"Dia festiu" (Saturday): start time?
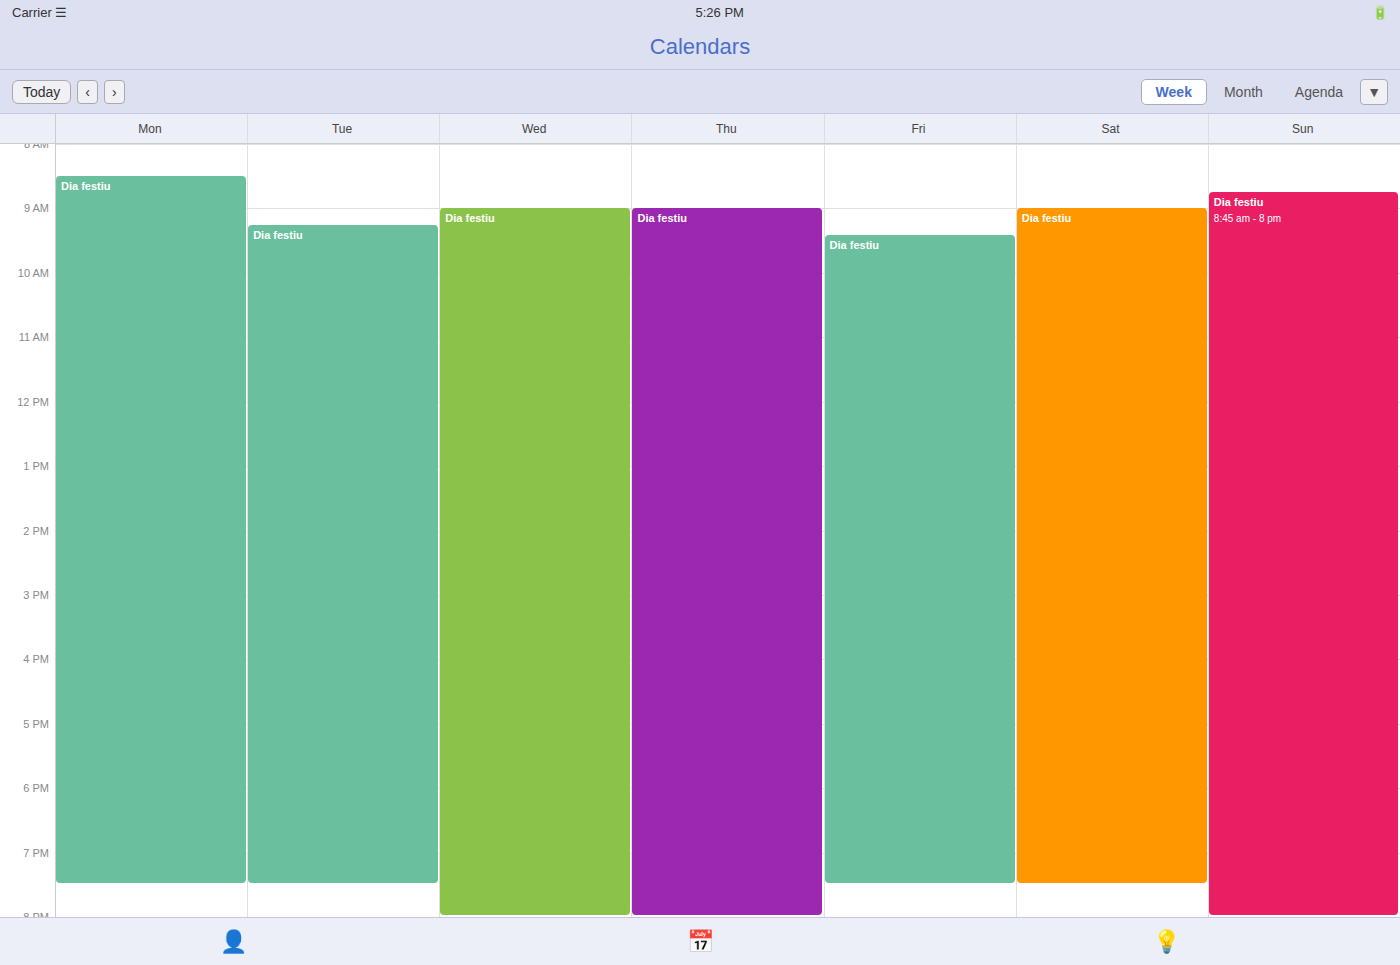
09:00